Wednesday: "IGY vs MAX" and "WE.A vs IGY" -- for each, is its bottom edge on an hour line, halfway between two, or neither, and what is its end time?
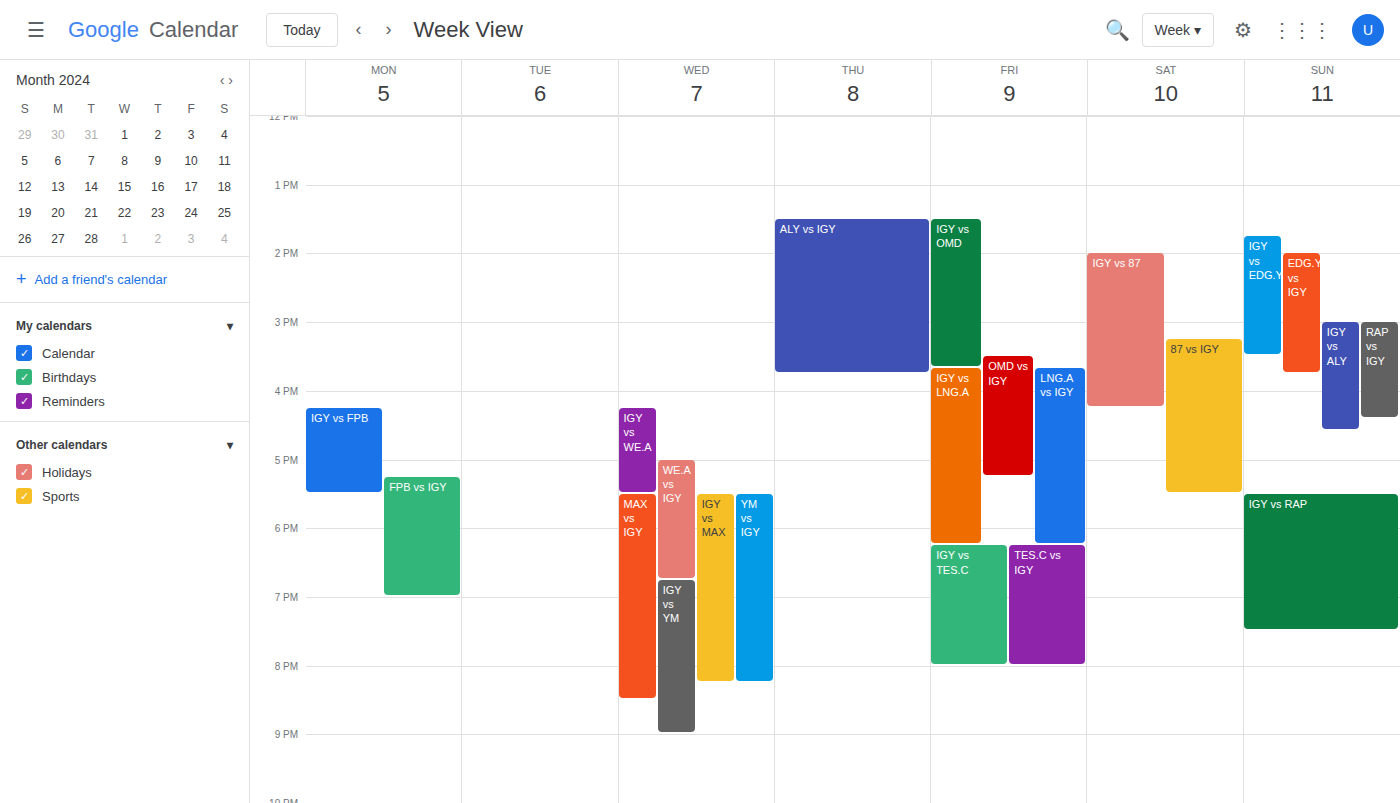
"IGY vs MAX": 8:15 PM, neither: a quarter of the way from the 8 PM line to the 9 PM line. "WE.A vs IGY": 6:45 PM, neither: three quarters of the way from the 6 PM line to the 7 PM line.